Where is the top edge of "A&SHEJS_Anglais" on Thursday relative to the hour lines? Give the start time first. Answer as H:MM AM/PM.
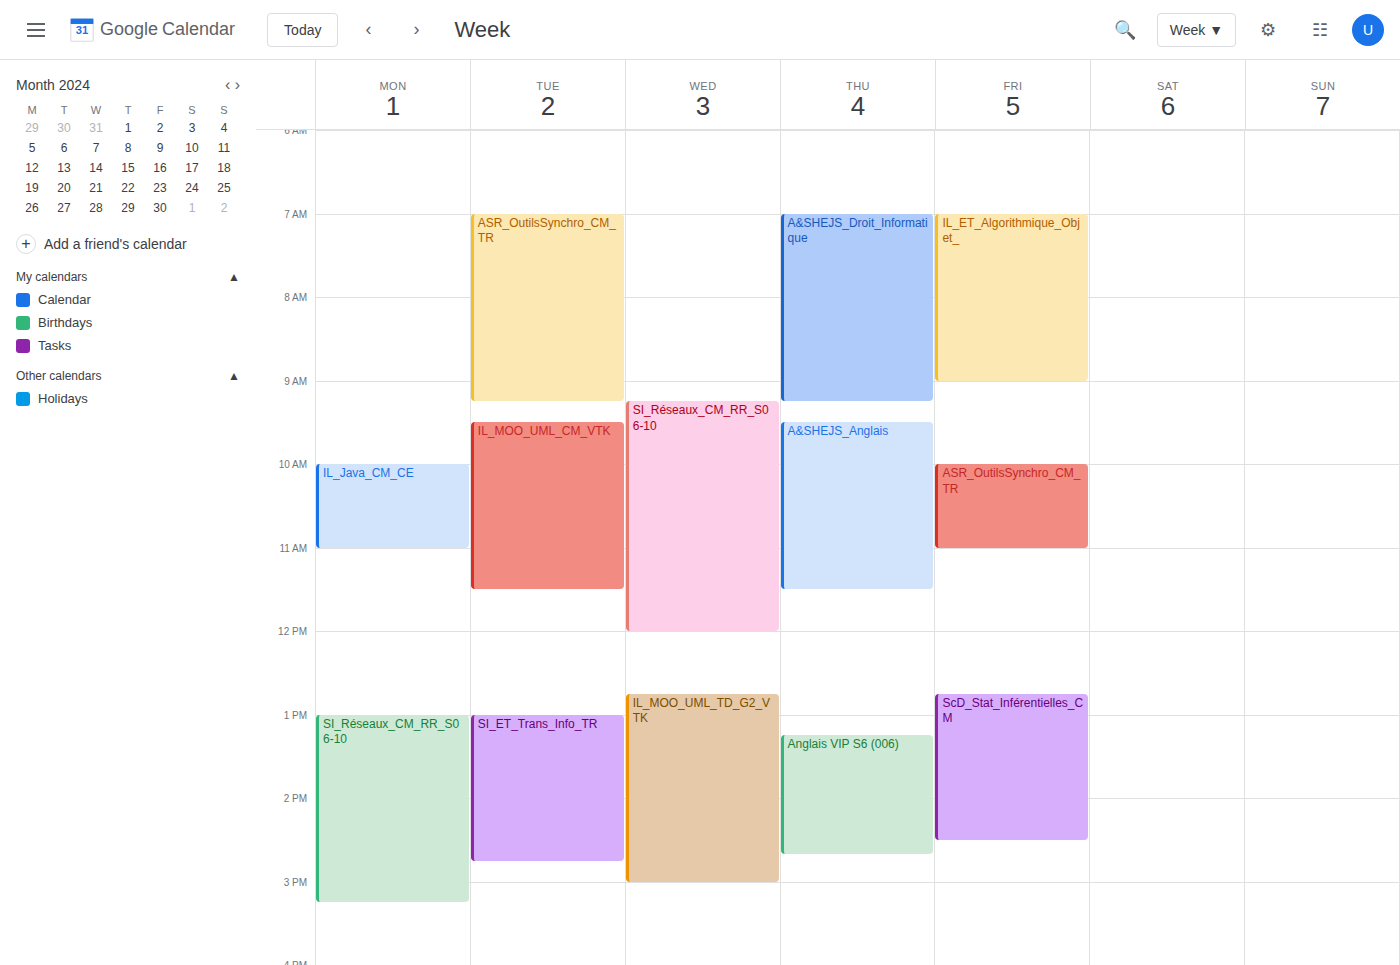
9:30 AM -- halfway between the 9 AM and 10 AM lines.